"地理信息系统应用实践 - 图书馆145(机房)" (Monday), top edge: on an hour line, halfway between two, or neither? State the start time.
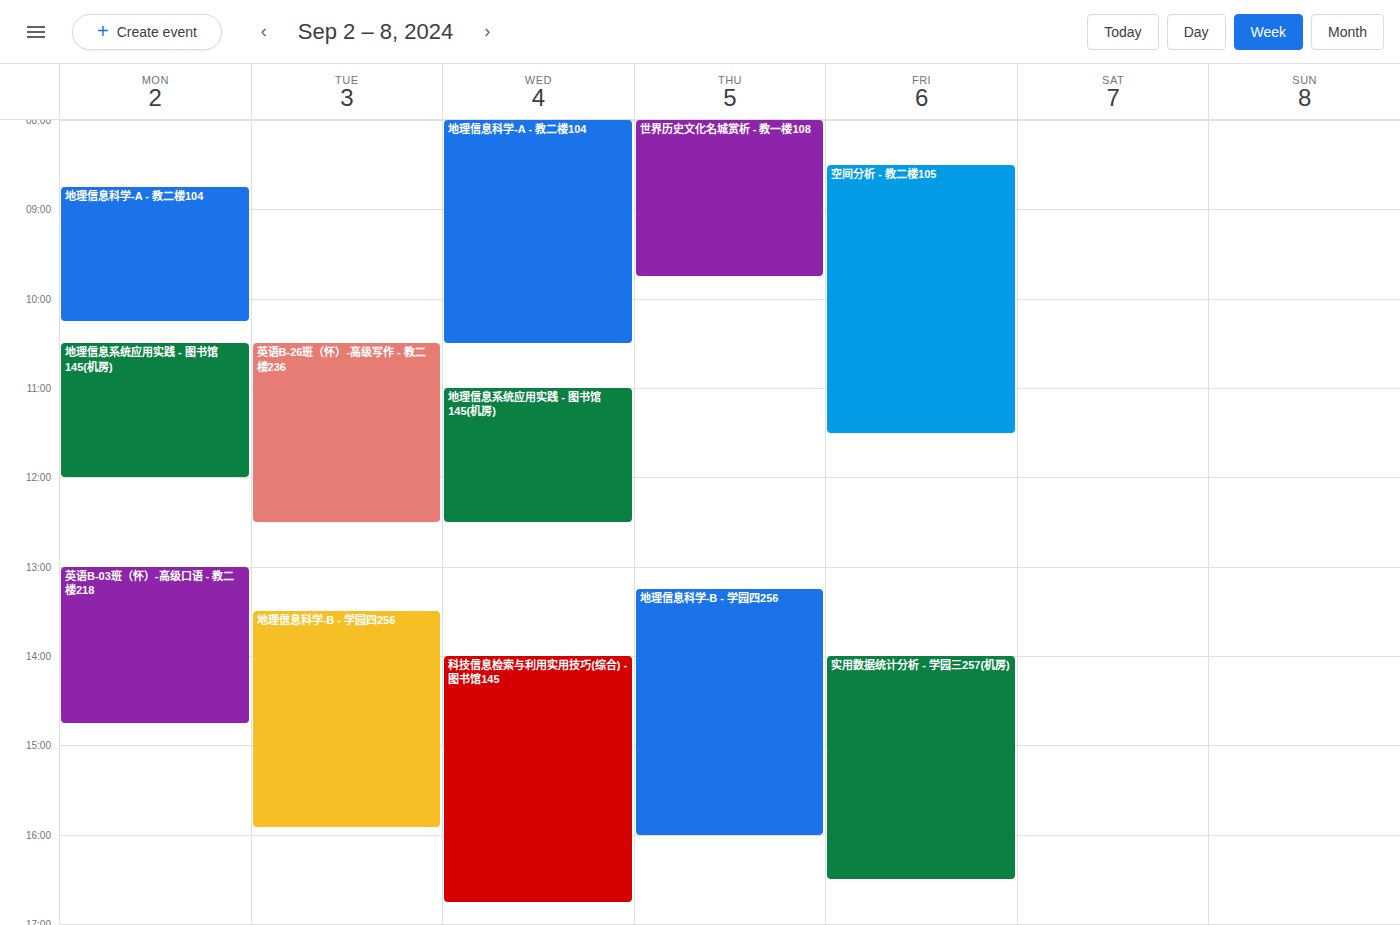
10:30 AM -- halfway between the 10 AM and 11 AM lines.